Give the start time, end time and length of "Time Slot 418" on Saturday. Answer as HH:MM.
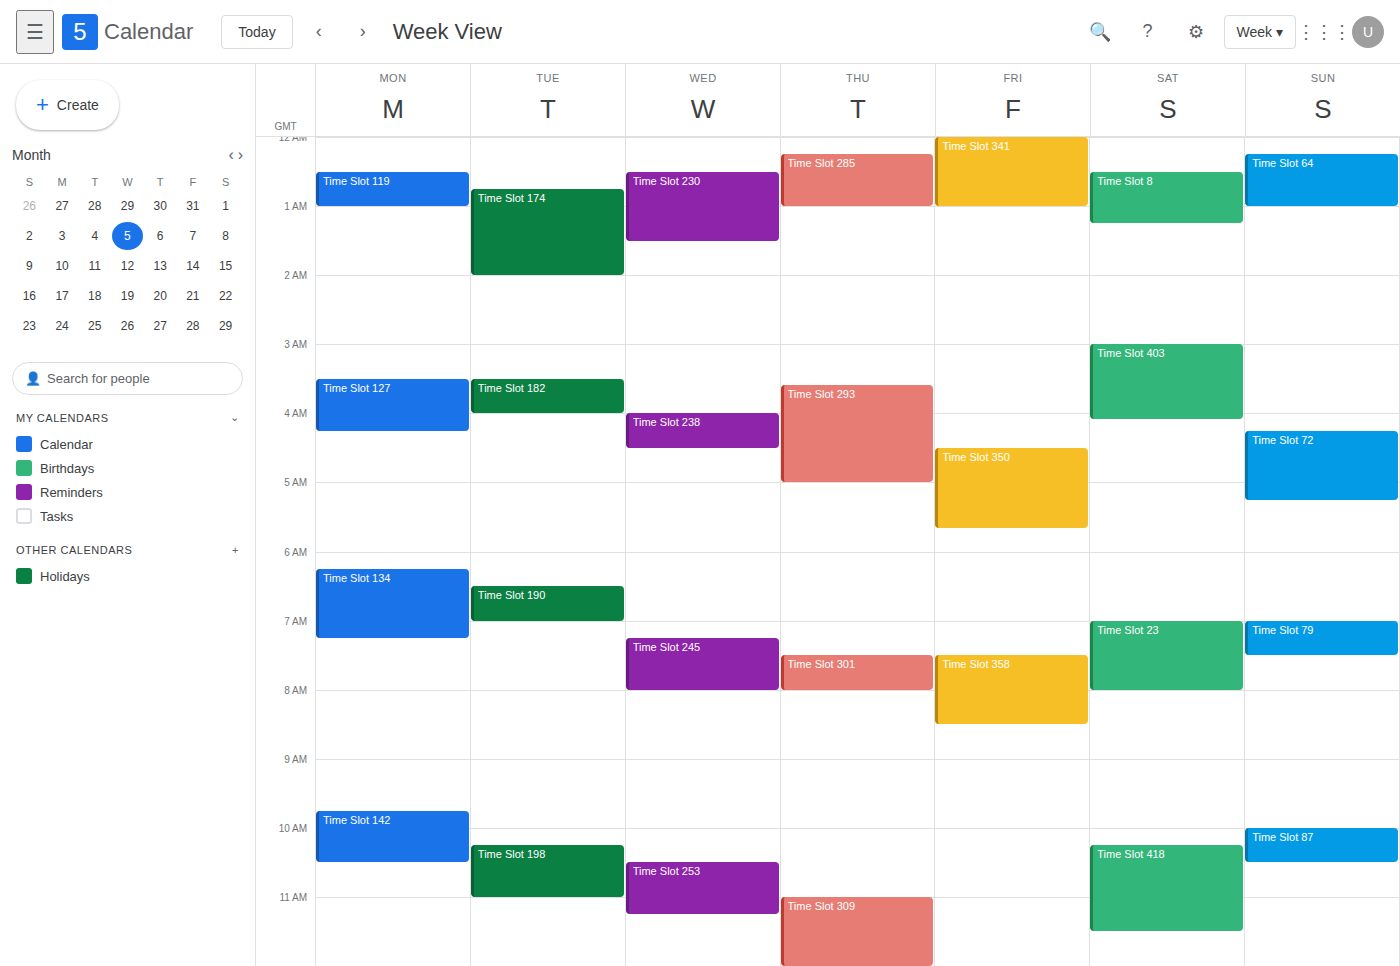
10:15 to 11:30, 1 hour 15 minutes